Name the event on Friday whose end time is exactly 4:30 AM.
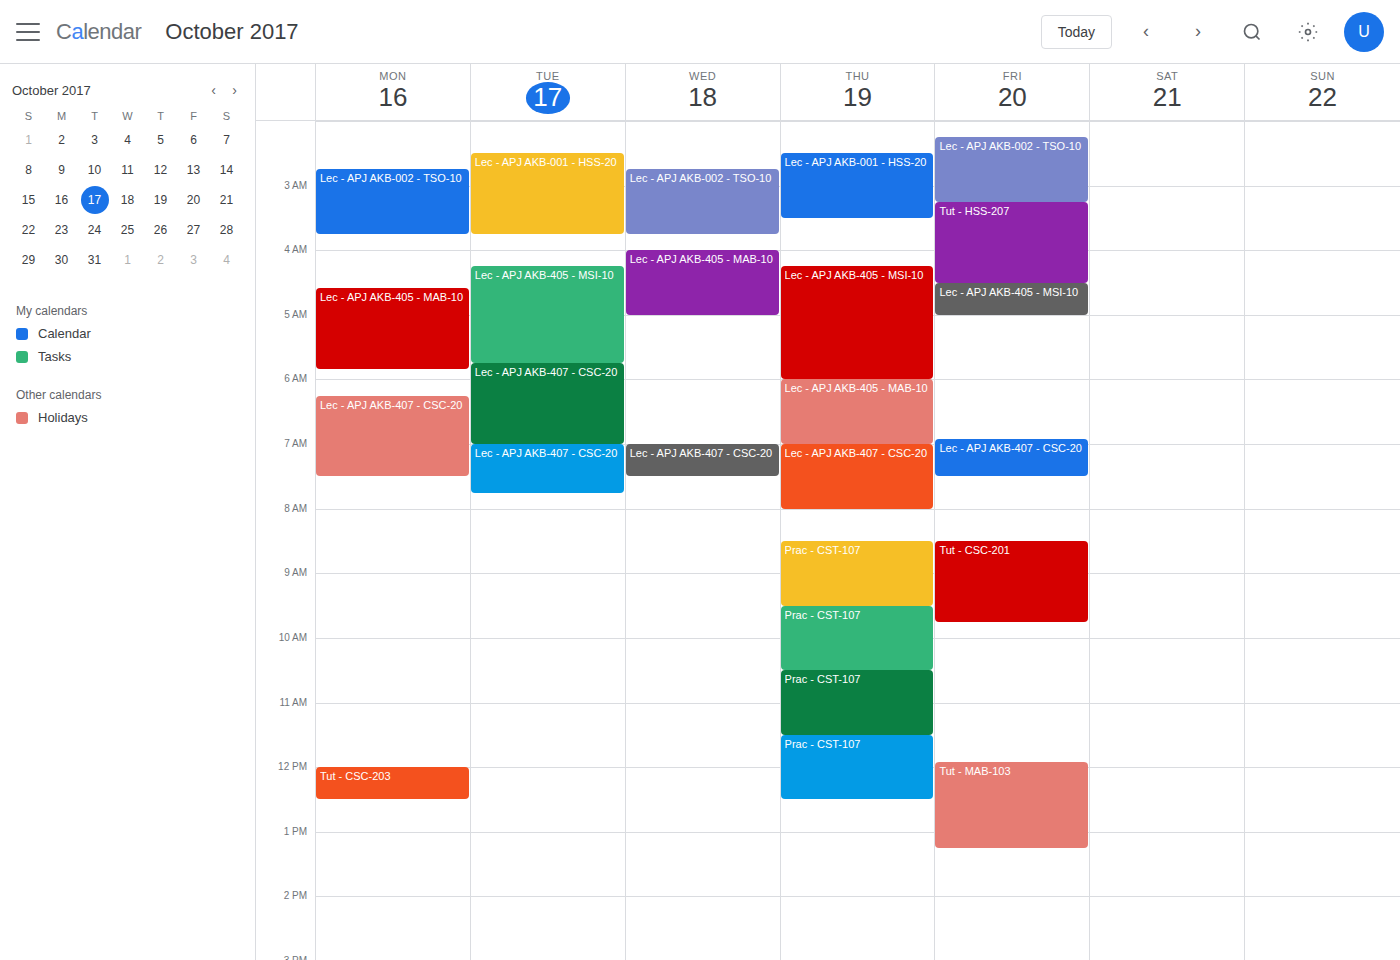
"Tut - HSS-207"